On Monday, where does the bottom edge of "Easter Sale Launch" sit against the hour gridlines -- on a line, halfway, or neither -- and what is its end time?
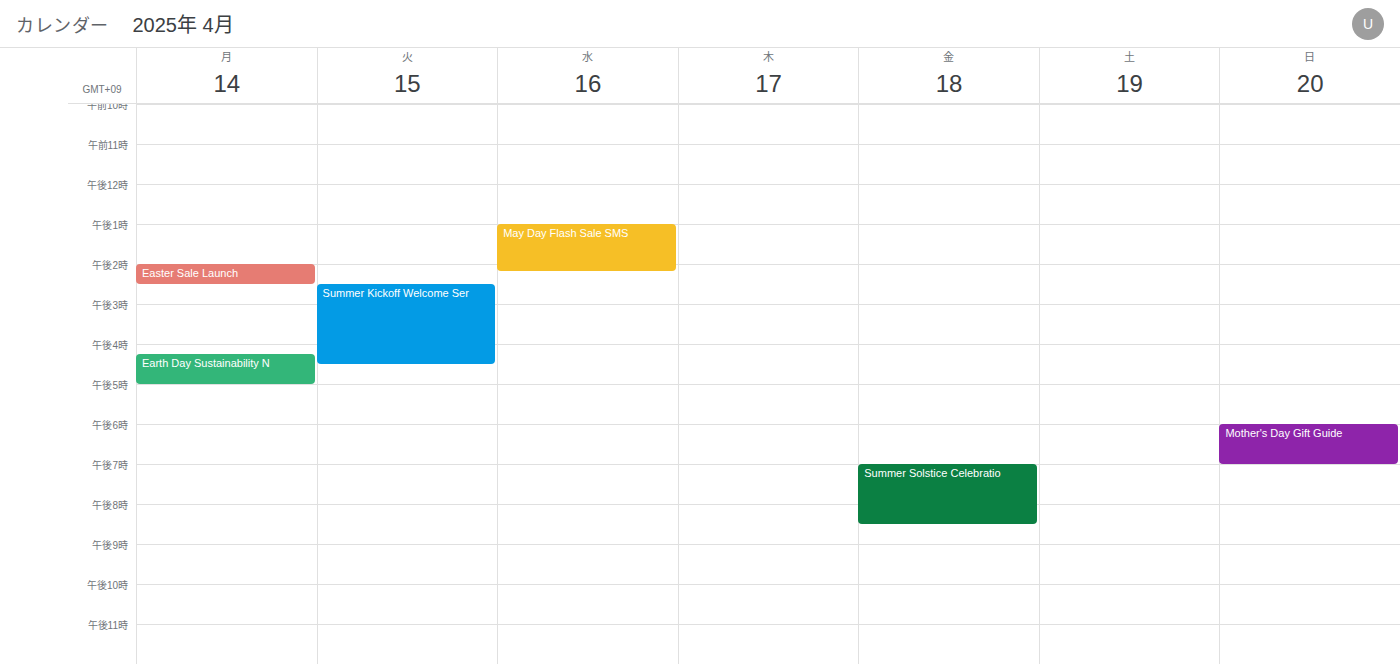
2:30 PM -- halfway between the 2 PM and 3 PM lines.